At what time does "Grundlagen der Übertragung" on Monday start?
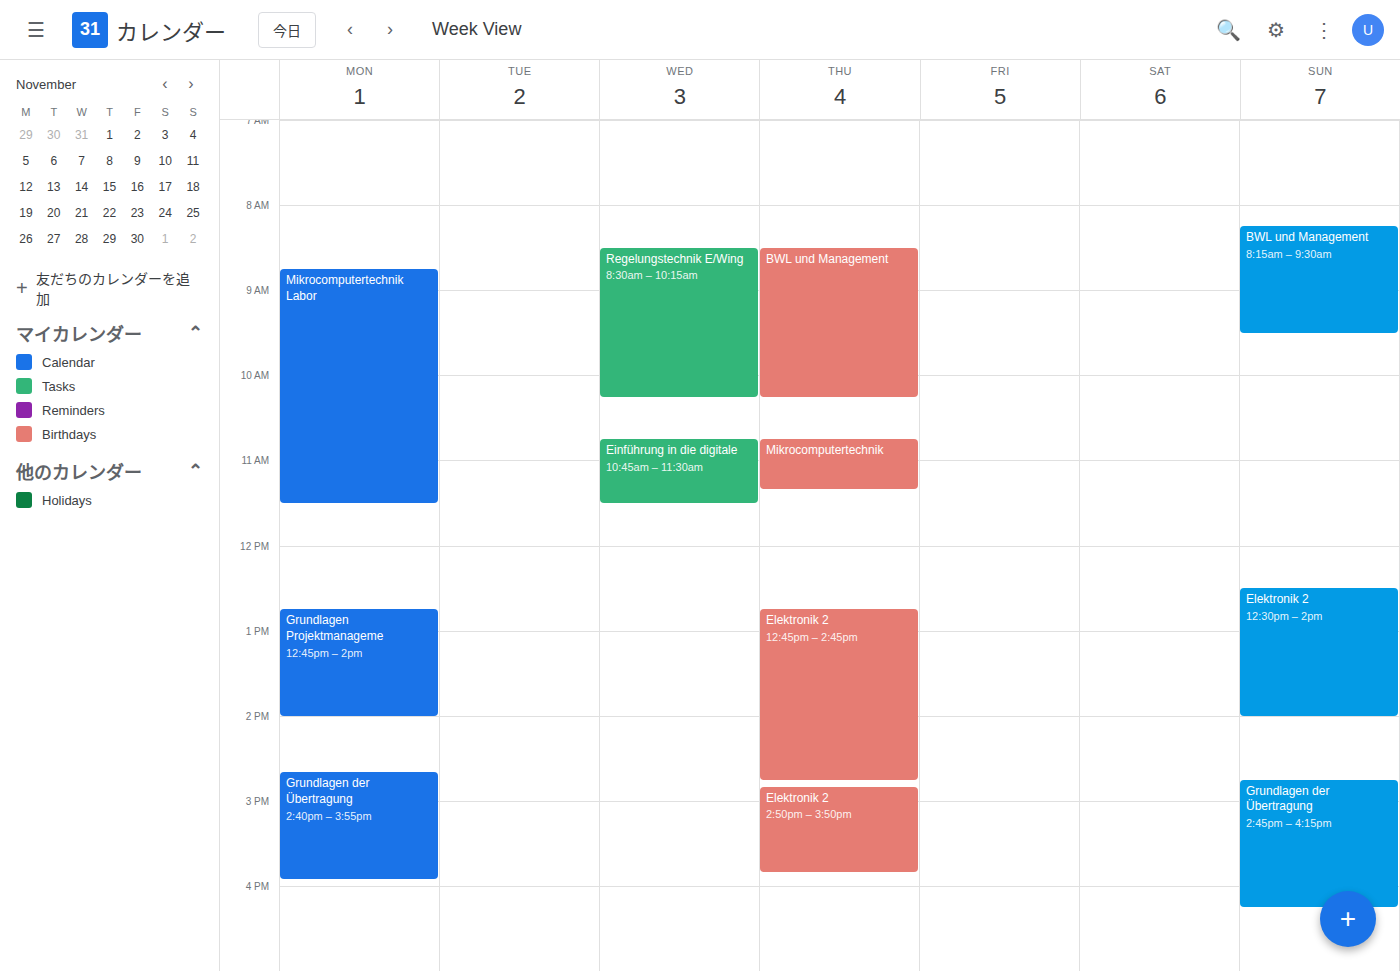
2:40 PM